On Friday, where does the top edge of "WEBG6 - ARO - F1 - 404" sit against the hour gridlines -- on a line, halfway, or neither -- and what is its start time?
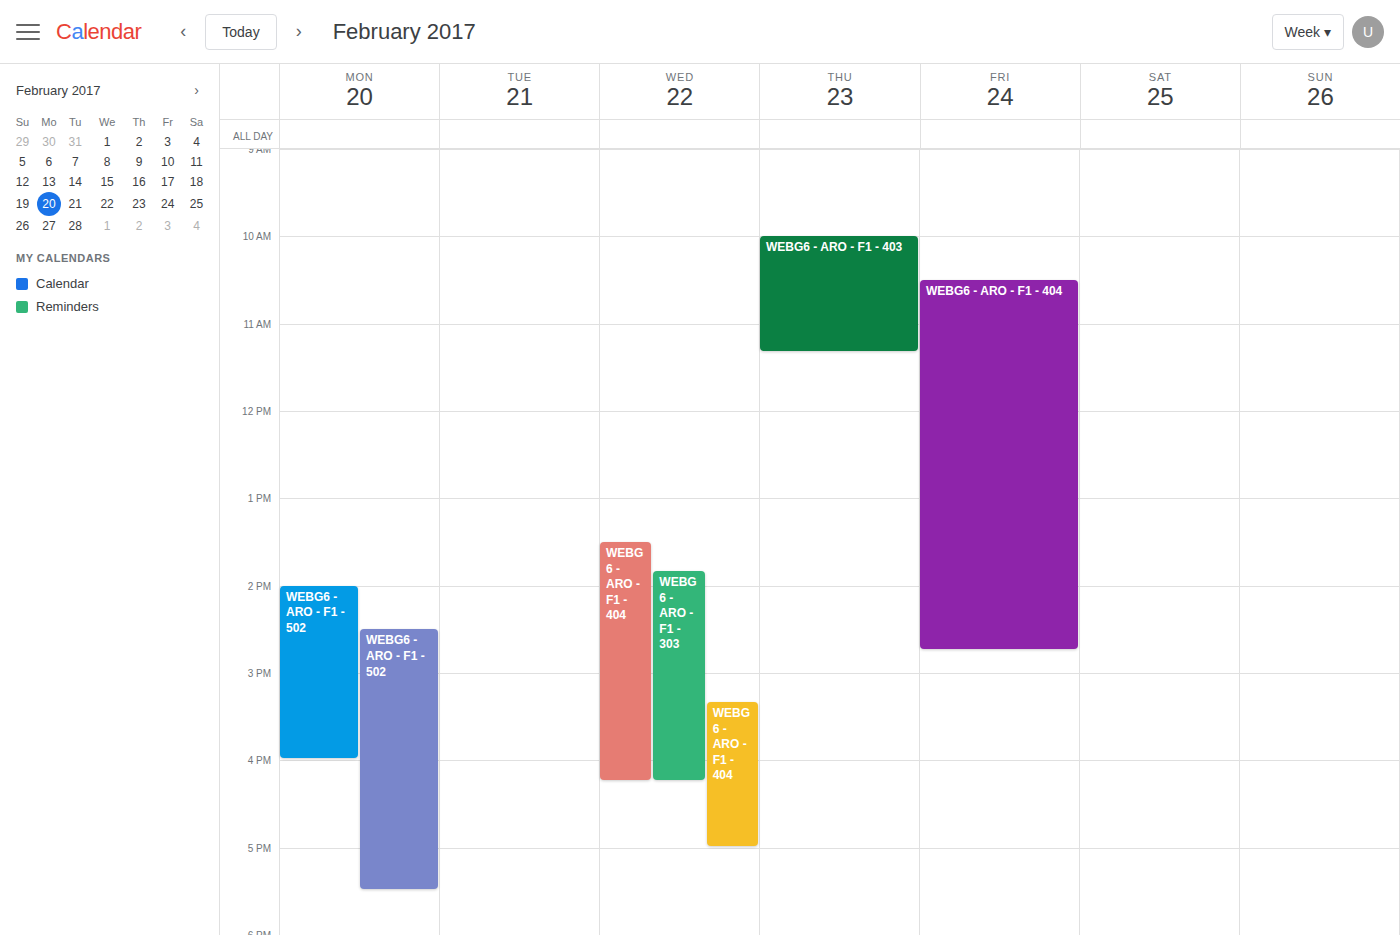
10:30 AM -- halfway between the 10 AM and 11 AM lines.